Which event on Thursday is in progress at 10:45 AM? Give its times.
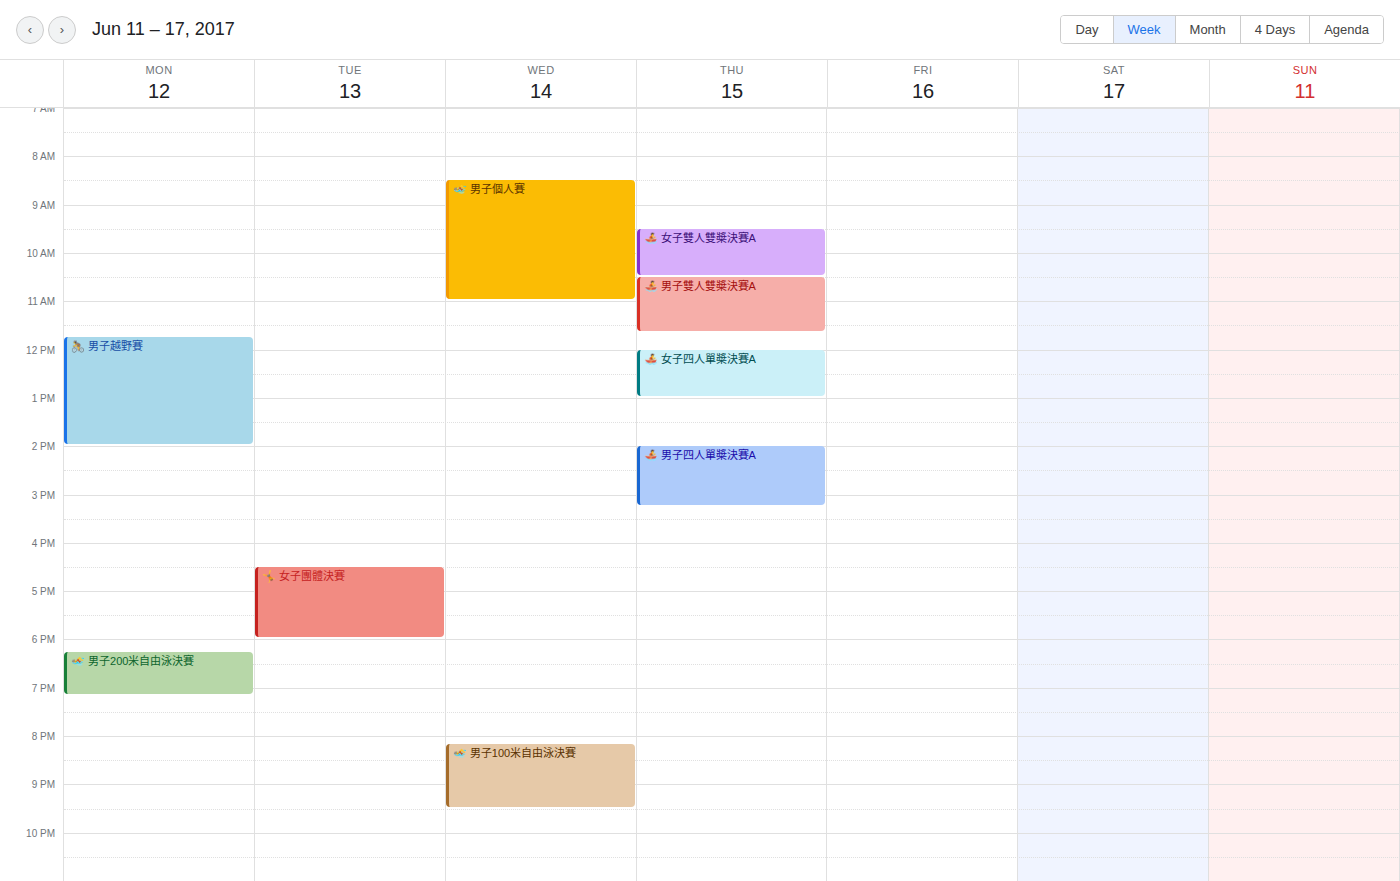
"🚣 男子雙人雙槳決賽A", 10:30 AM to 11:40 AM